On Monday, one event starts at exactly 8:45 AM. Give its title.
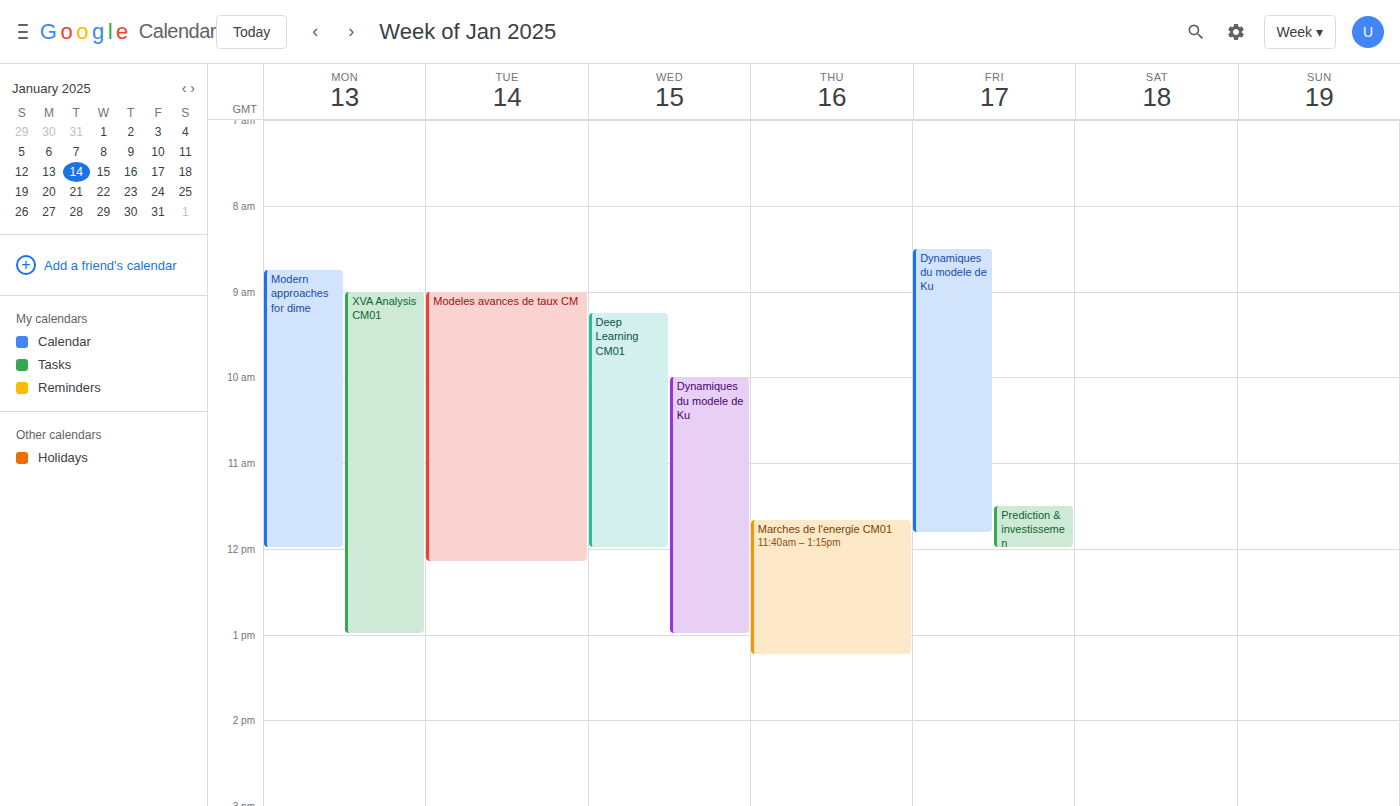
"Modern approaches for dime"